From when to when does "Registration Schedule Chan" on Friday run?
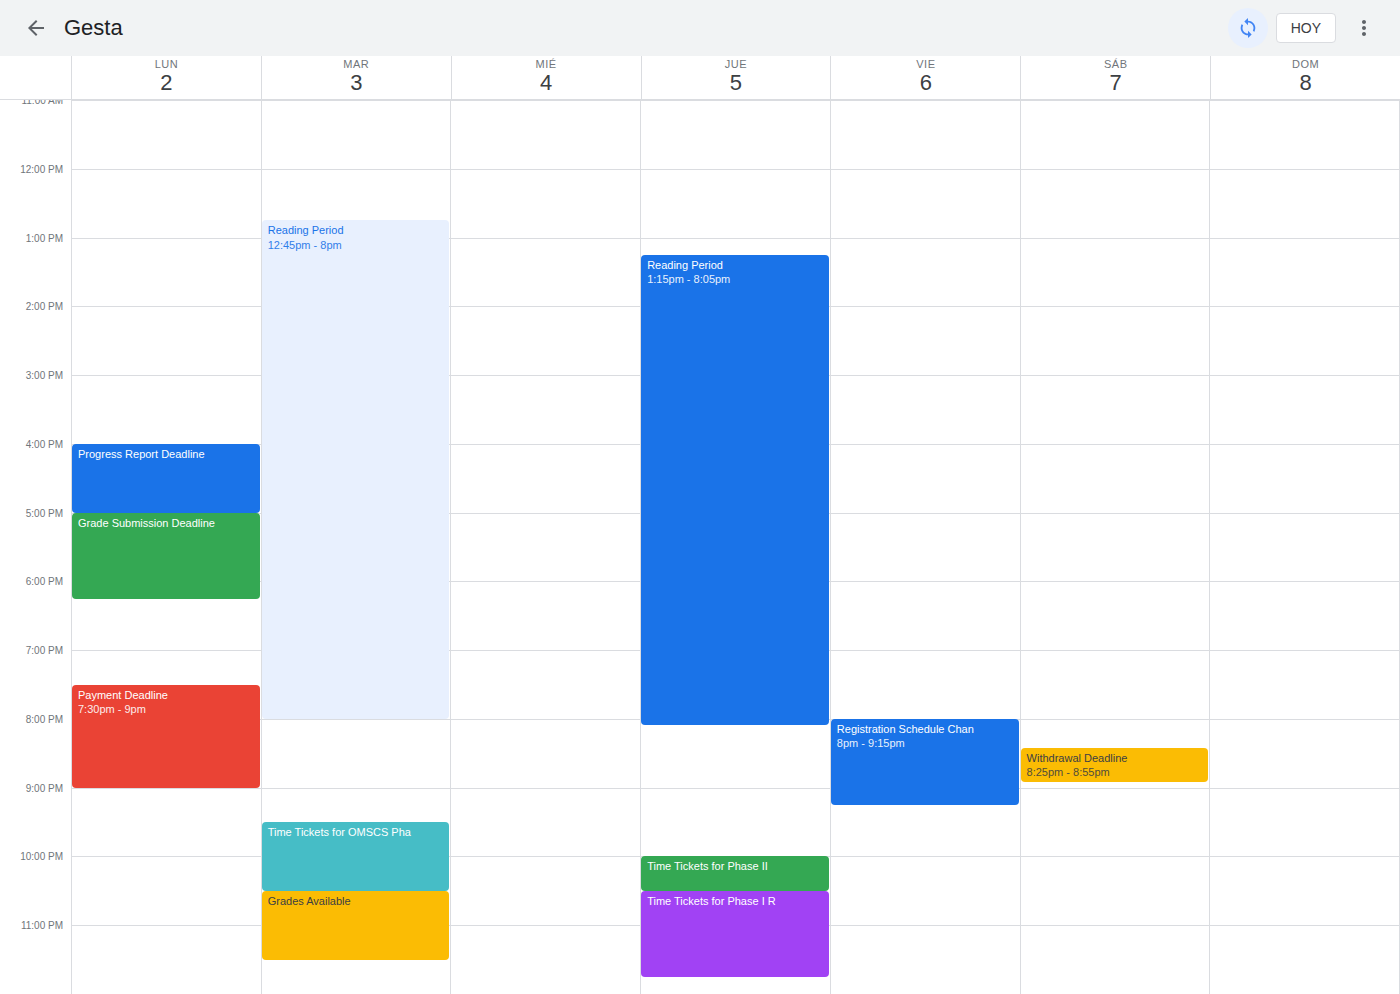
8:00 PM to 9:15 PM